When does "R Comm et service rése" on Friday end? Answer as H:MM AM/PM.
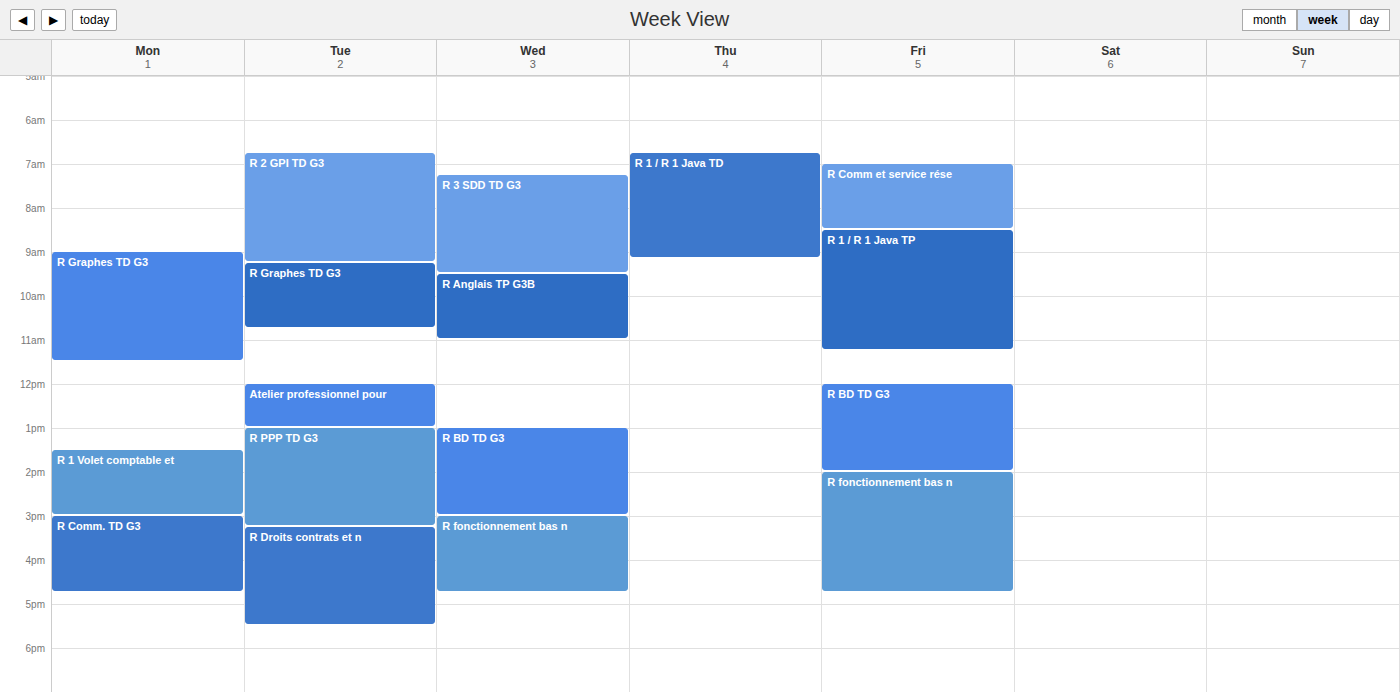
8:30 AM